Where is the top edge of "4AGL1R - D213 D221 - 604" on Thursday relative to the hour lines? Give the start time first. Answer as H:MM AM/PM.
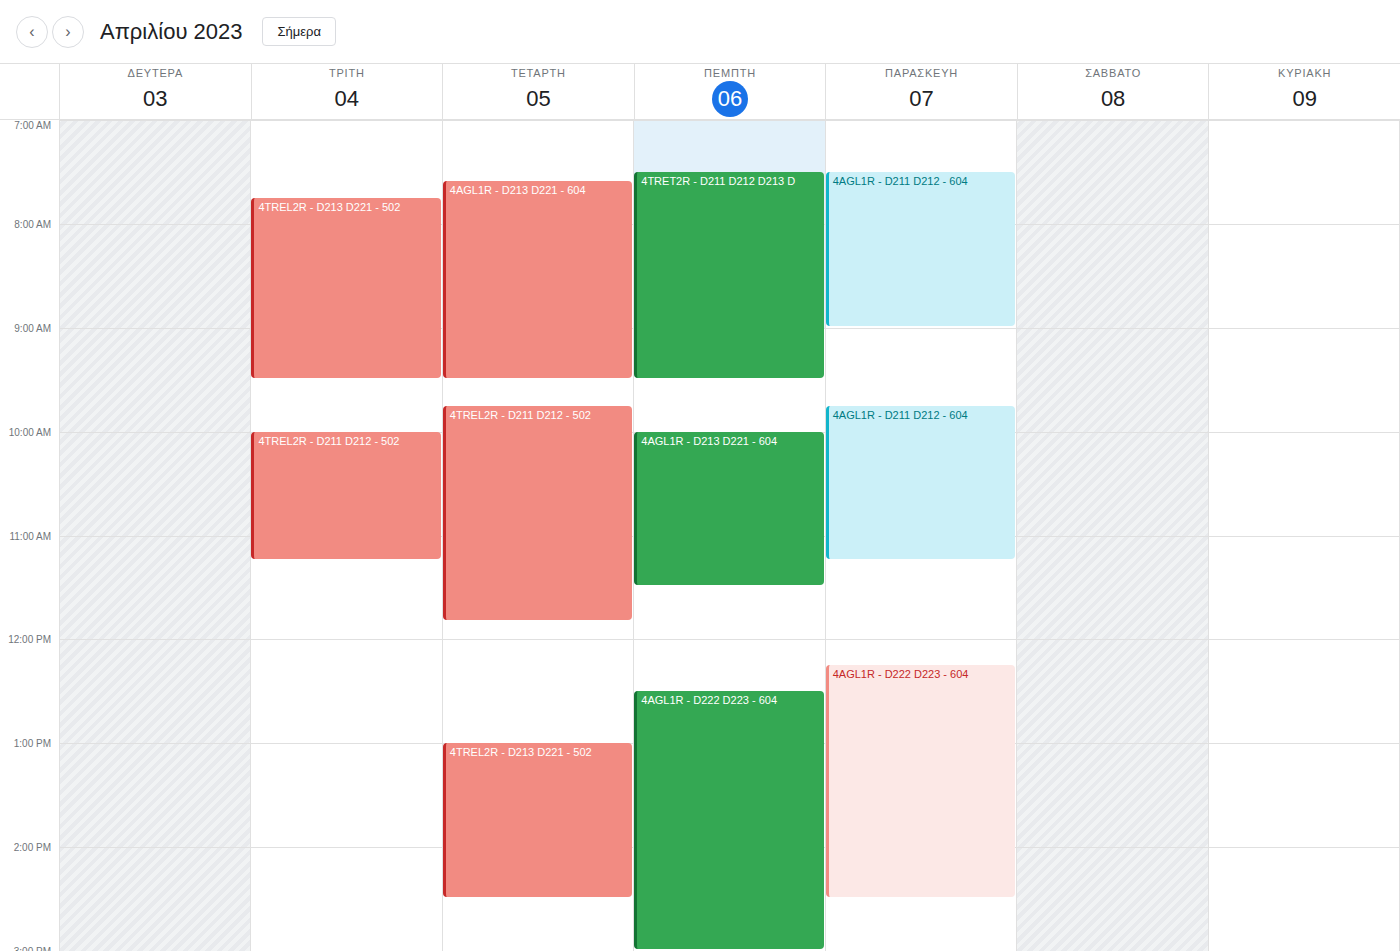
10:00 AM -- exactly on the 10 AM line.